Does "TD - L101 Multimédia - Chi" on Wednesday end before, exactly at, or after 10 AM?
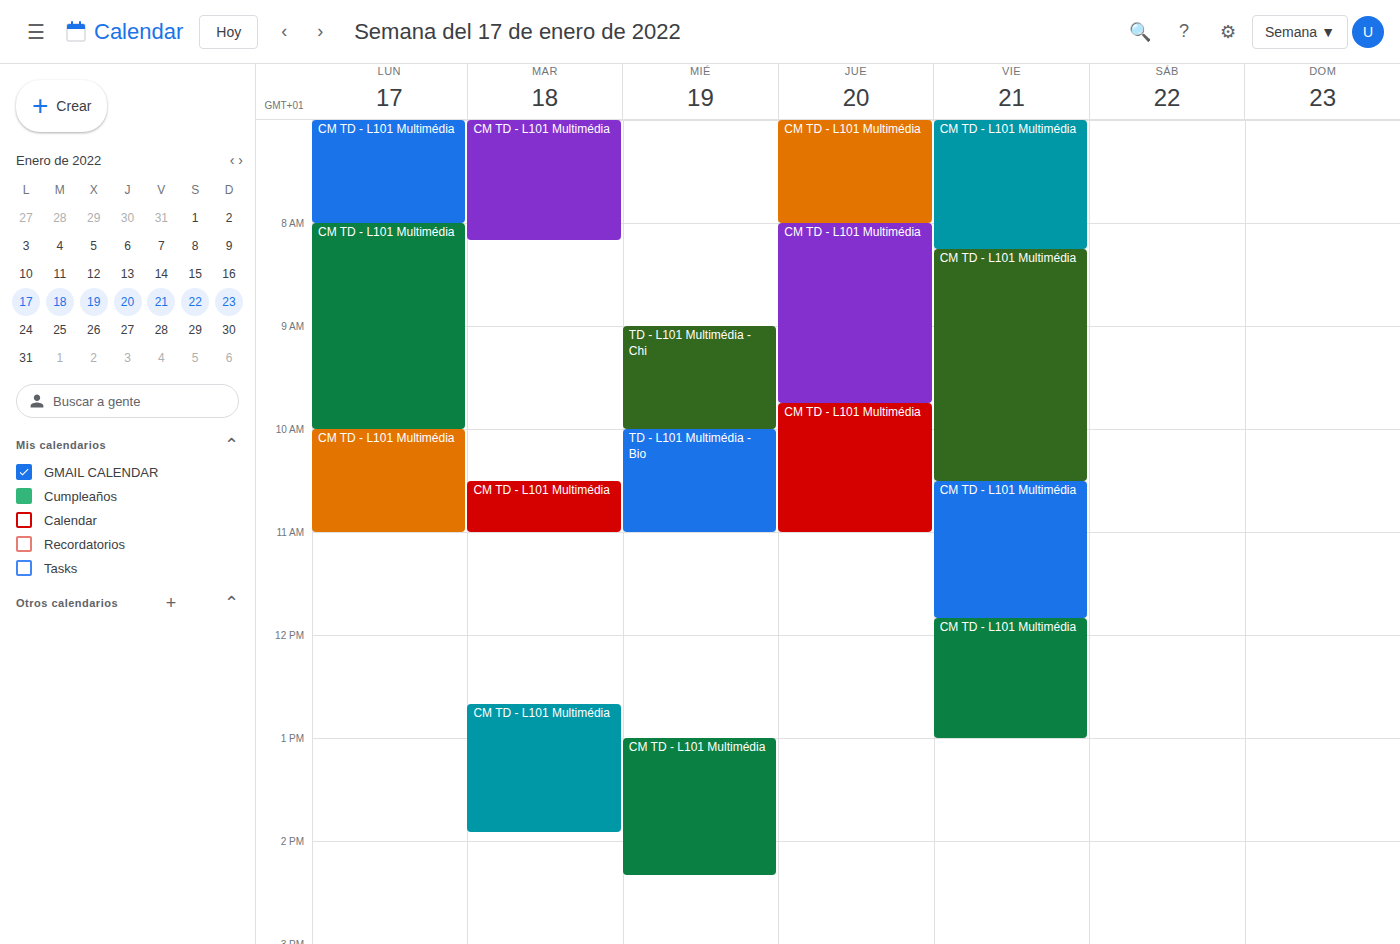
10:00 AM -- exactly at 10 AM, on the 10 AM line.